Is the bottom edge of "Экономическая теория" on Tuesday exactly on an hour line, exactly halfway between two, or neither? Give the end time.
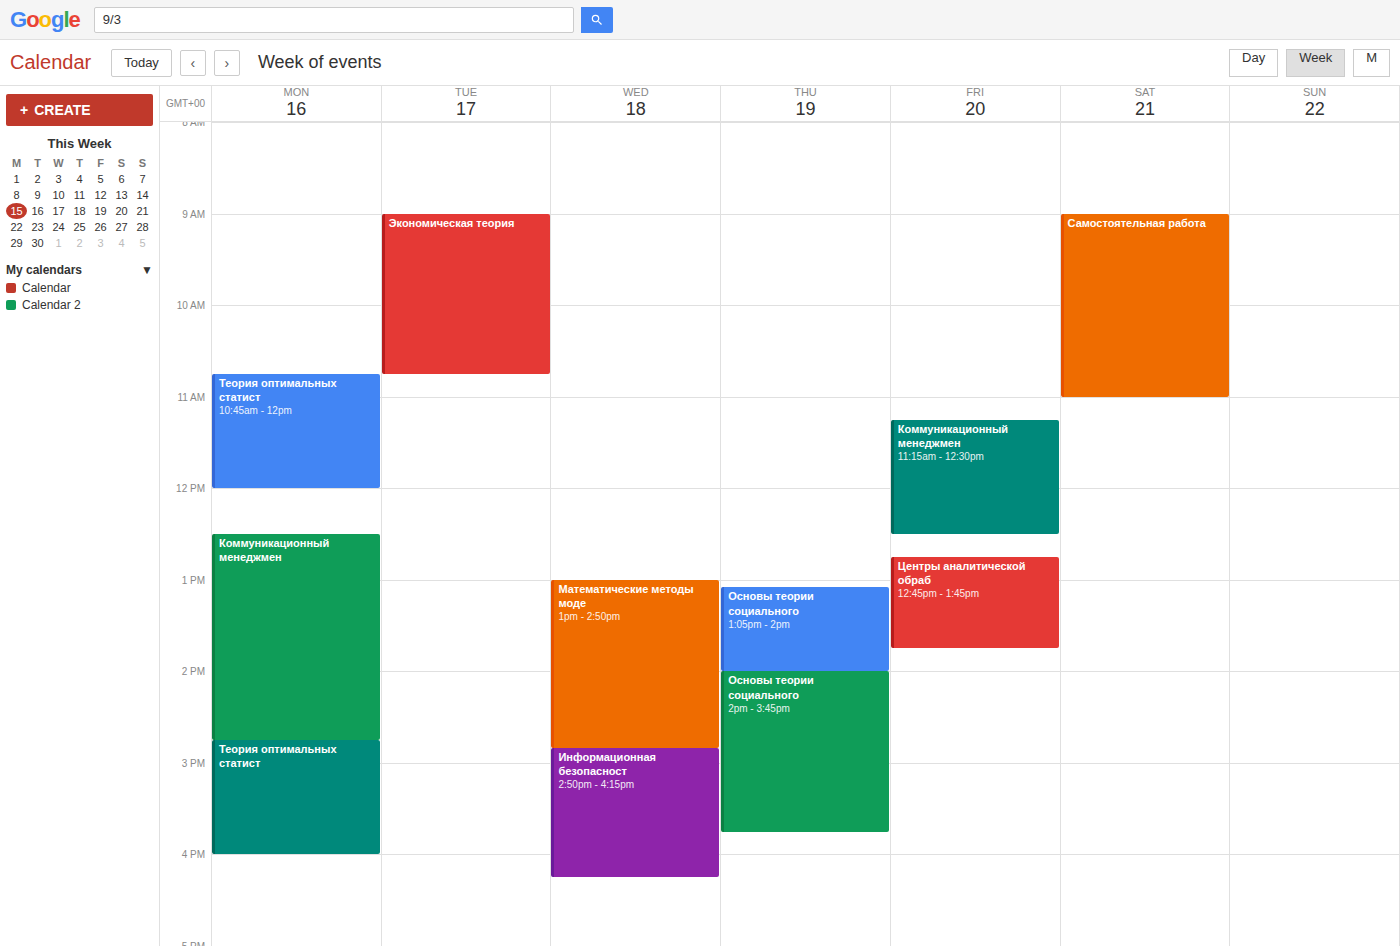
10:45 AM -- neither: three quarters of the way from the 10 AM line to the 11 AM line.